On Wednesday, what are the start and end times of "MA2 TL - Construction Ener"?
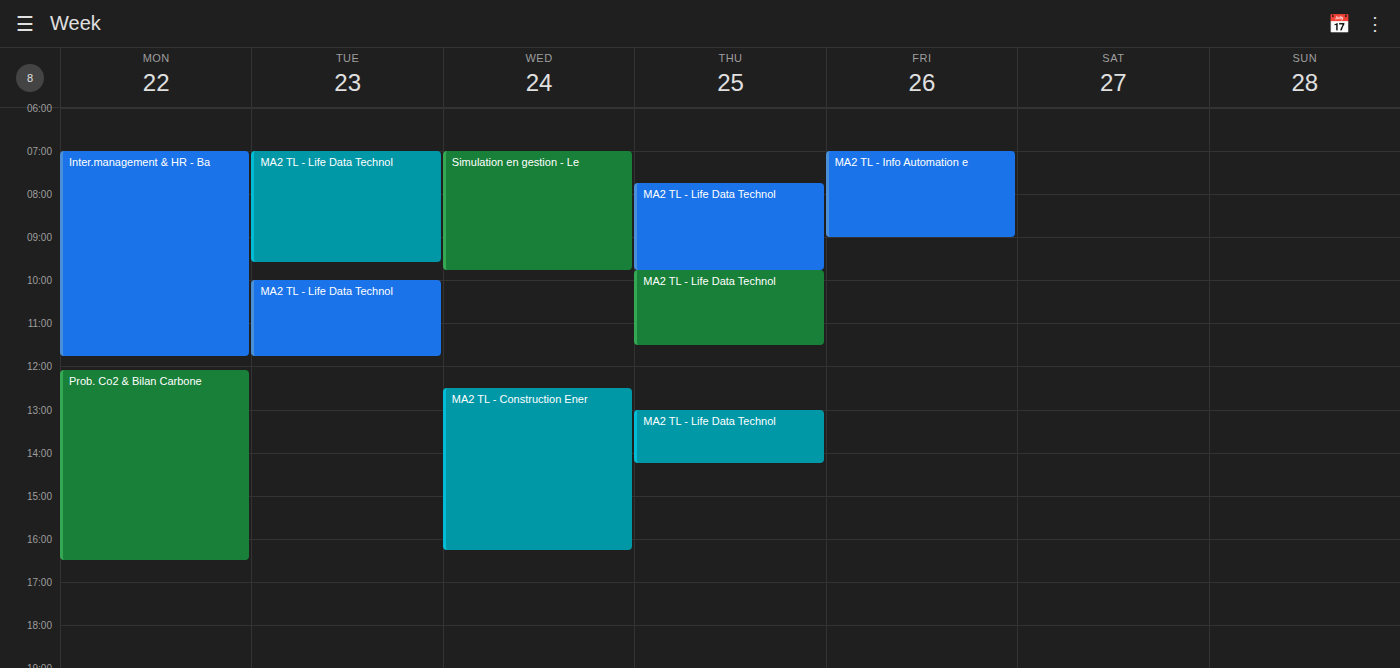
12:30 PM to 4:15 PM